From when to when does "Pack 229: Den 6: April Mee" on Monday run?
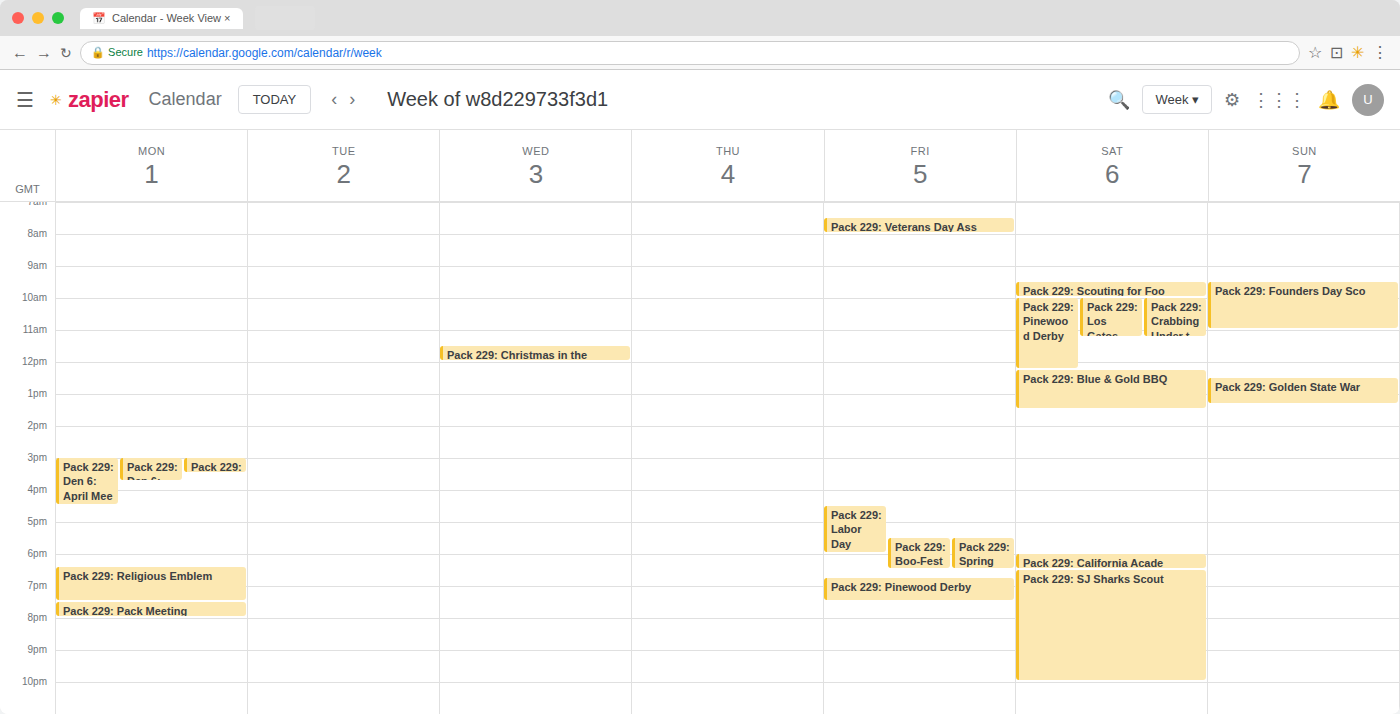
3:00 PM to 4:30 PM